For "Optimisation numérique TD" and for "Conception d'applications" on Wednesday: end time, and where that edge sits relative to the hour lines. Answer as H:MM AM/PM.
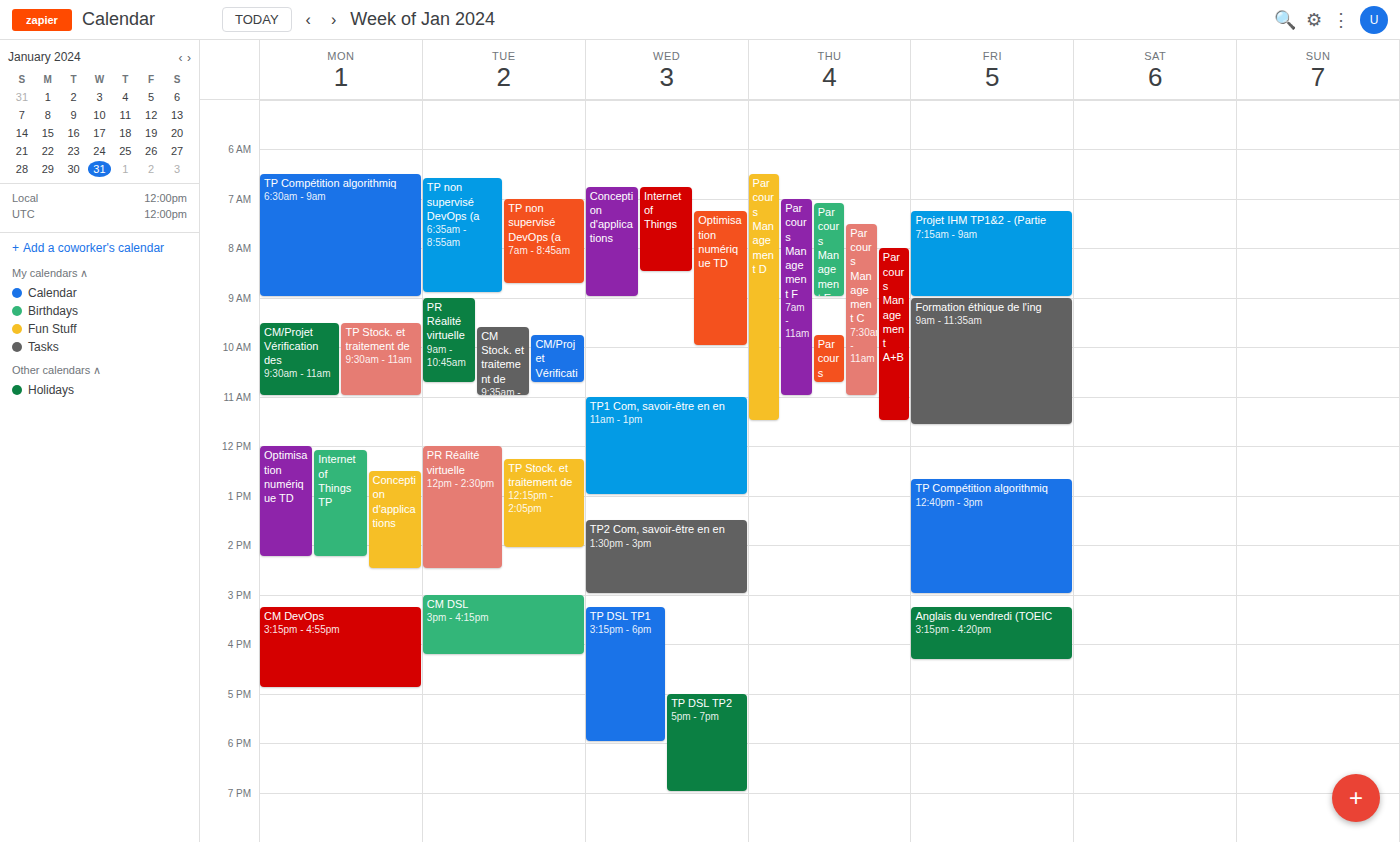
"Optimisation numérique TD": 10:00 AM, exactly on the 10 AM line. "Conception d'applications": 9:00 AM, exactly on the 9 AM line.